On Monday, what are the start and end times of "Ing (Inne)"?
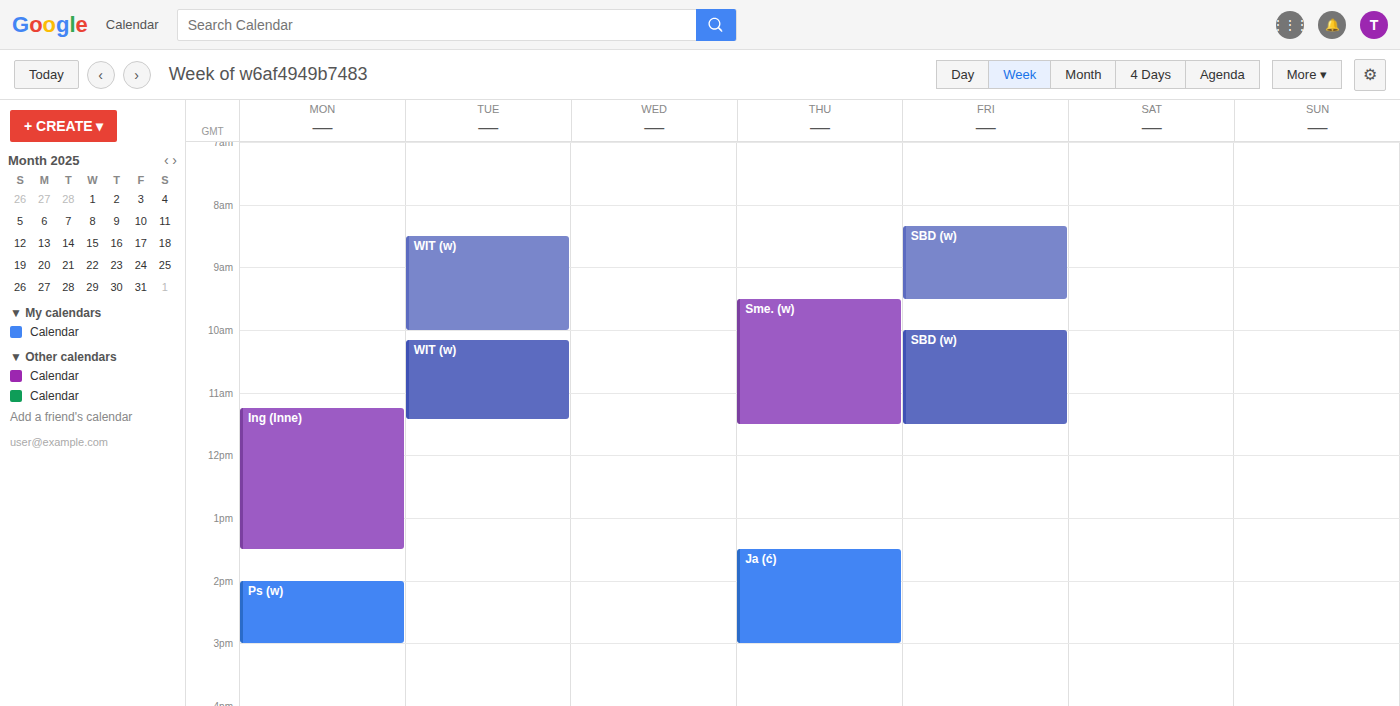
11:15 AM to 1:30 PM